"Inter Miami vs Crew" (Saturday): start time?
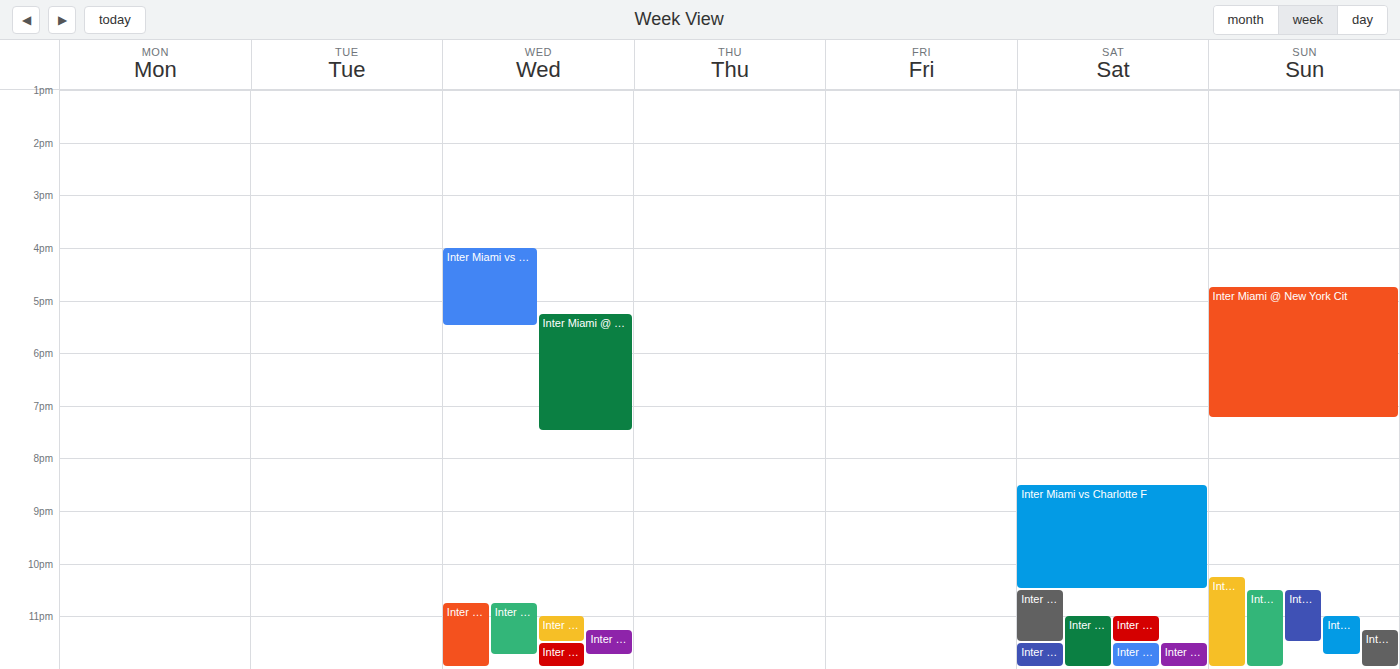
11:00 PM